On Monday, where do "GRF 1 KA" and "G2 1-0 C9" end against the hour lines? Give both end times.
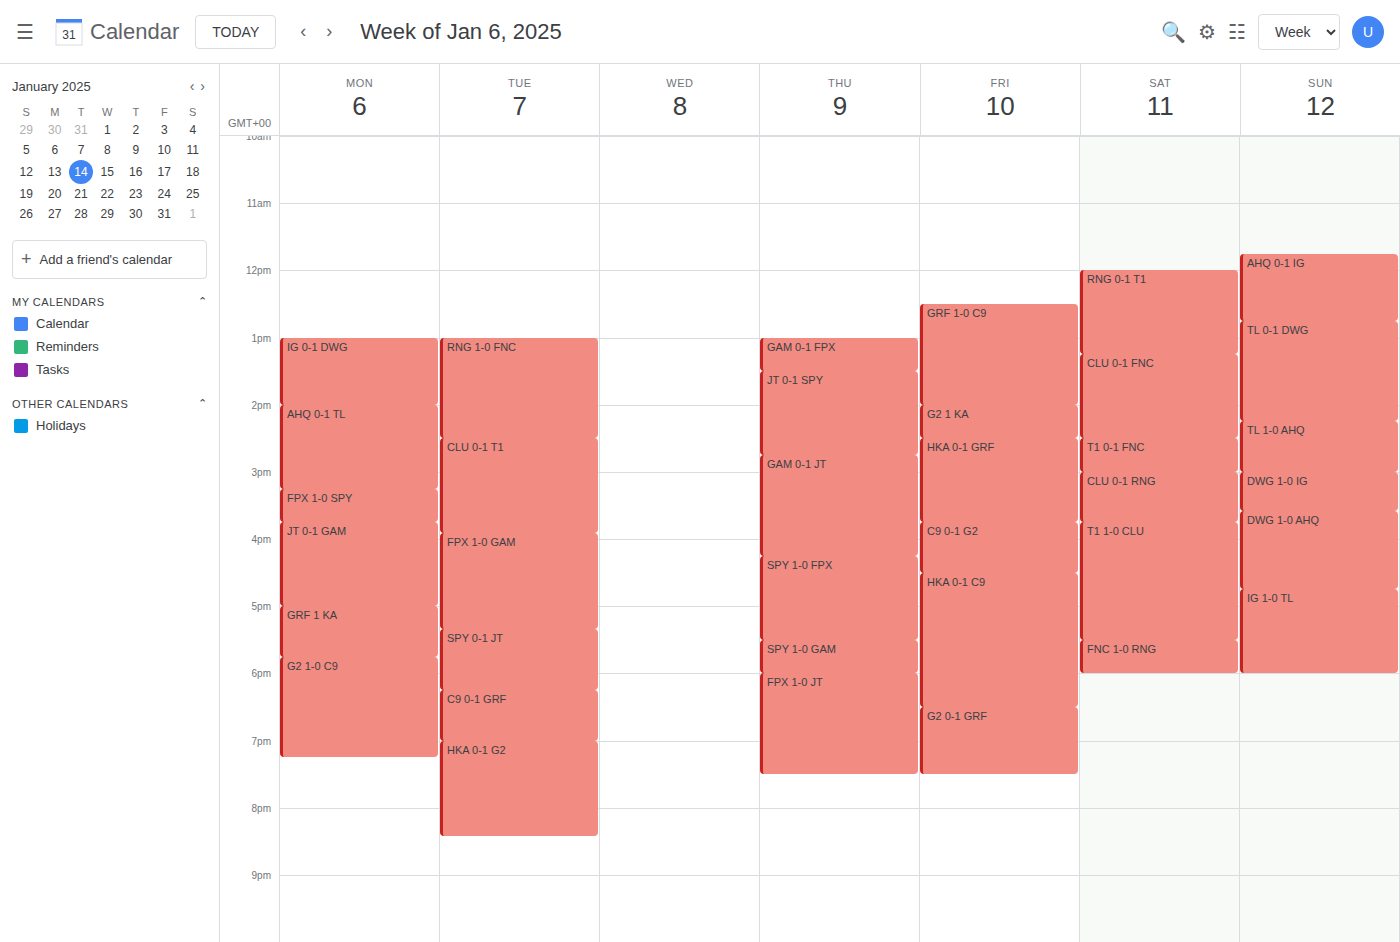
"GRF 1 KA": 17:45, neither: three quarters of the way from the 17:00 line to the 18:00 line. "G2 1-0 C9": 19:15, neither: a quarter of the way from the 19:00 line to the 20:00 line.